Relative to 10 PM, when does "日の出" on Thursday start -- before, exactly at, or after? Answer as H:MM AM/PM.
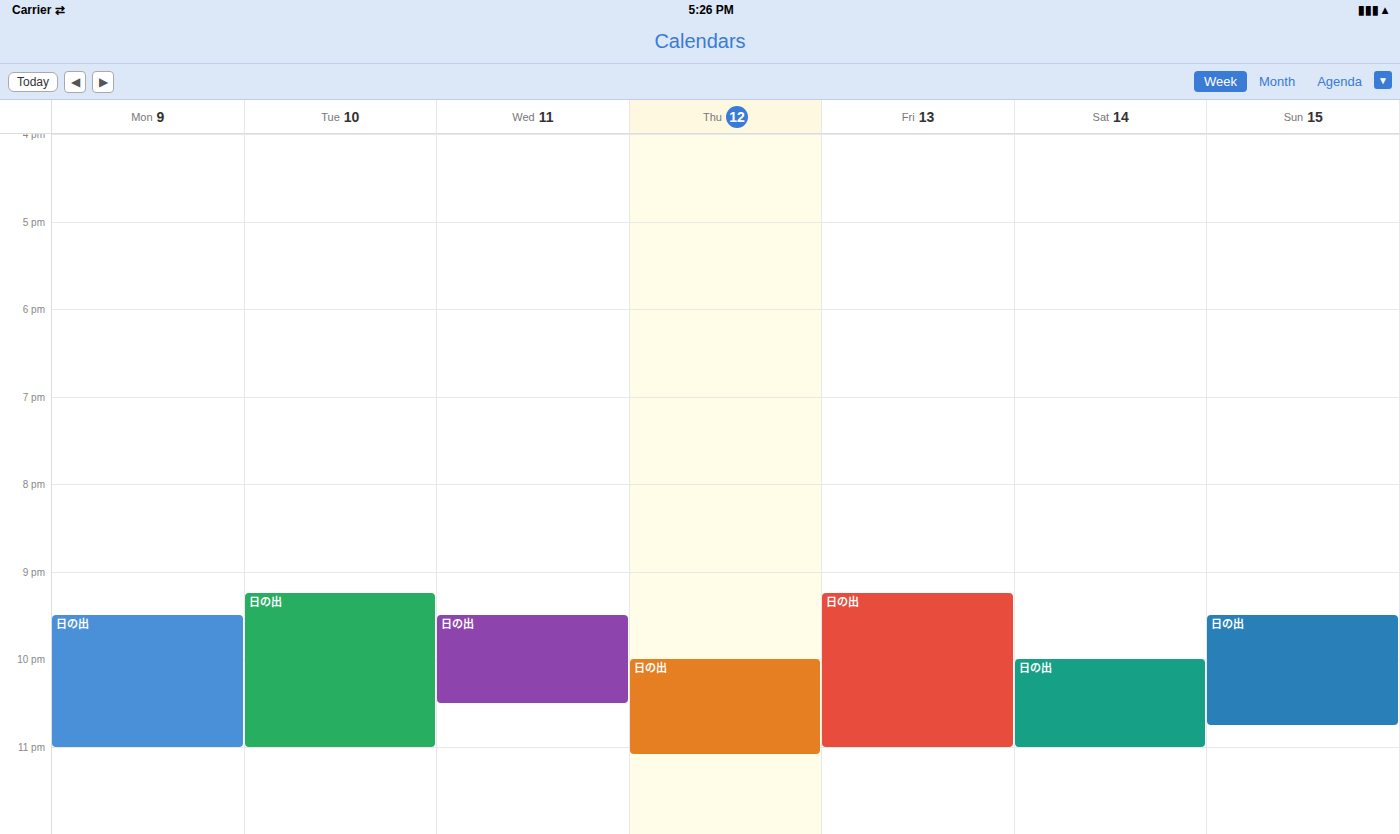
10:00 PM -- exactly at 10 PM, on the 10 PM line.